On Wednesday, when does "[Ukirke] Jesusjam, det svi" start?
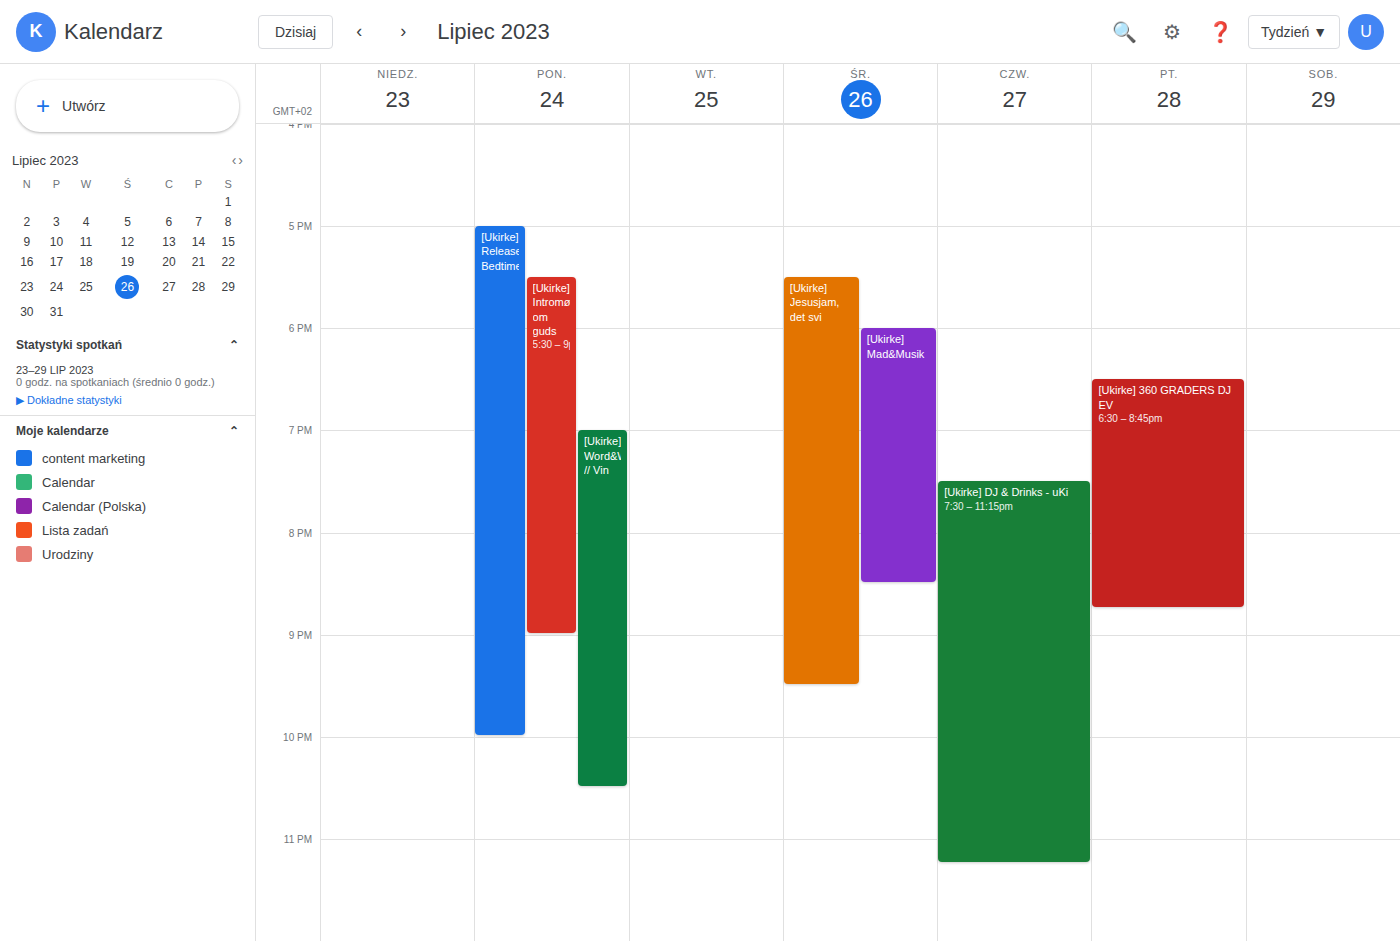
5:30 PM